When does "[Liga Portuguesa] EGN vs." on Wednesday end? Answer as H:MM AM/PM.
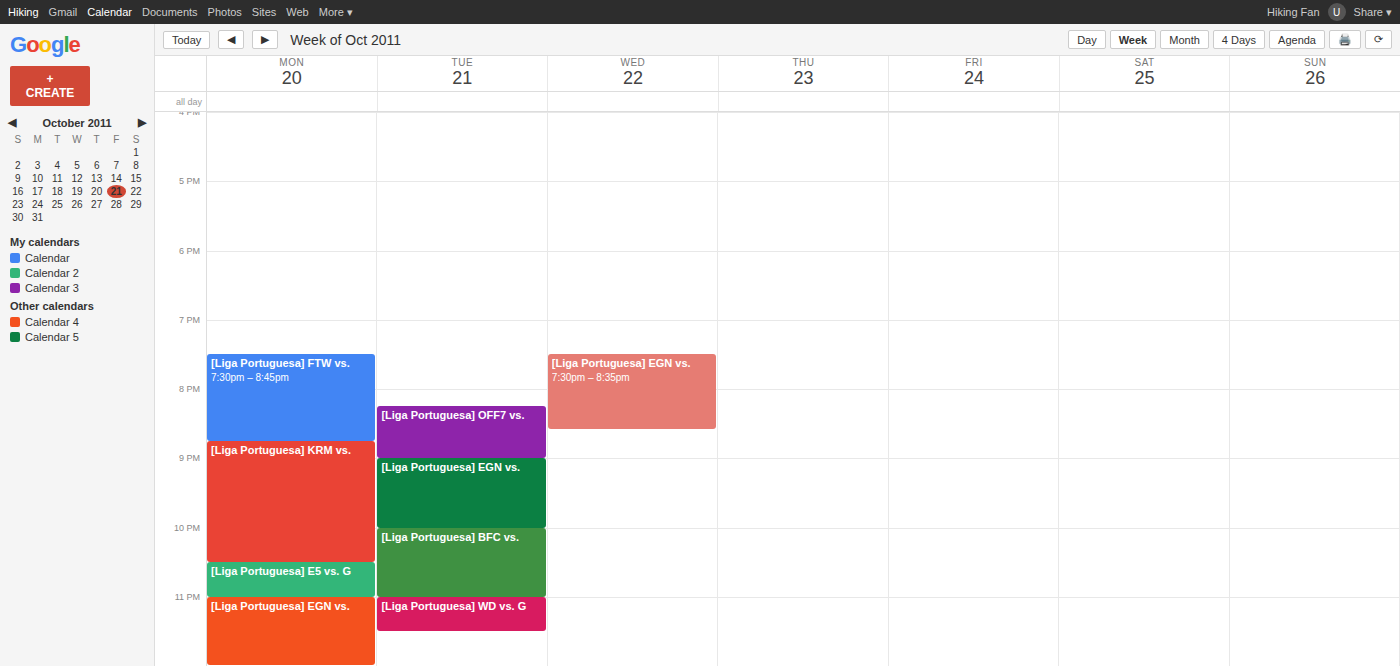
8:35 PM